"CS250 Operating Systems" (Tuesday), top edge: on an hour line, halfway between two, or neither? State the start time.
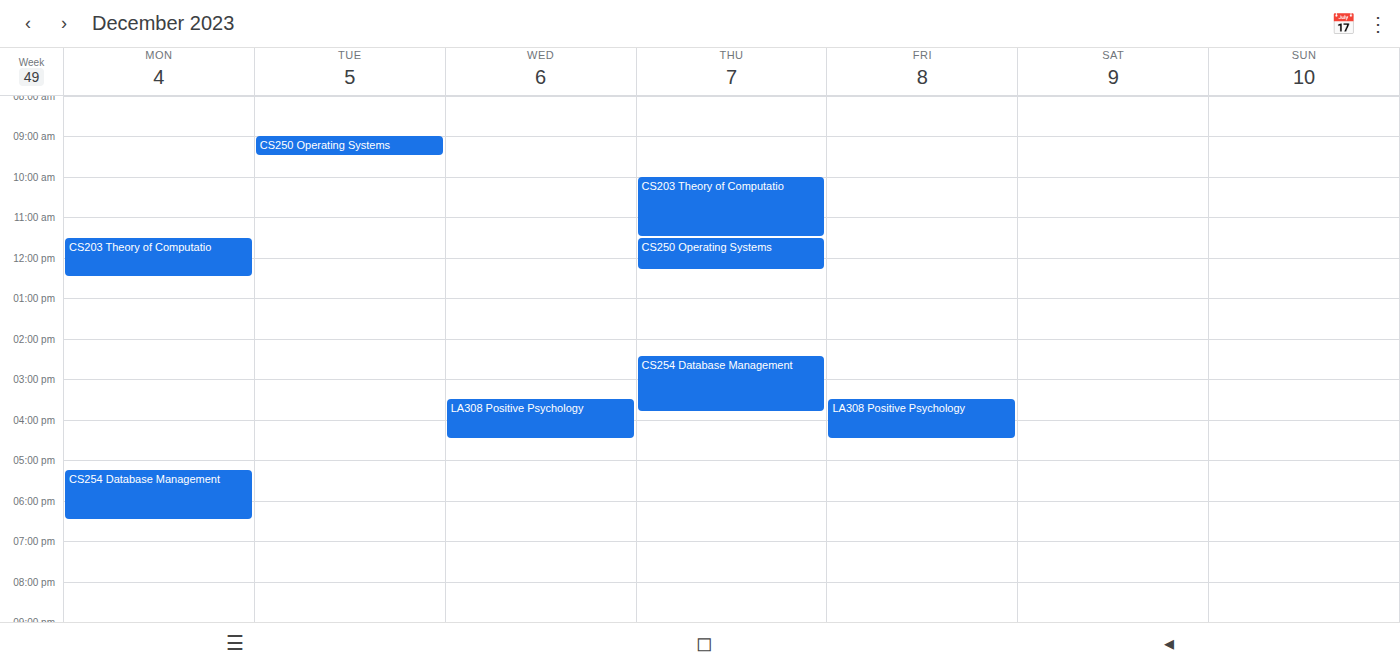
9:00 AM -- exactly on the 9 AM line.